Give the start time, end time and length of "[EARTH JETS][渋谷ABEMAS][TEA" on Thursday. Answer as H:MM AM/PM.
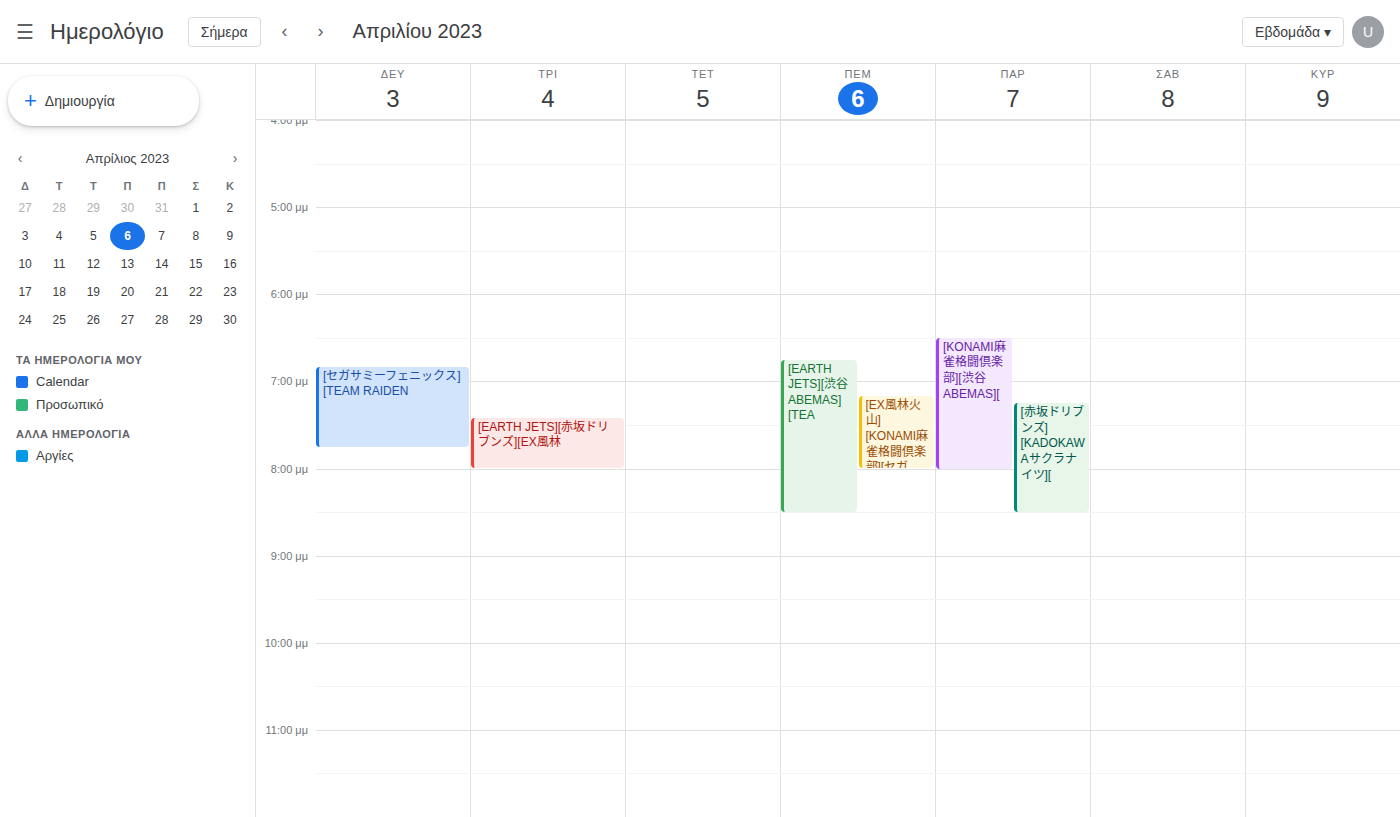
6:45 PM to 8:30 PM, 1 hour 45 minutes